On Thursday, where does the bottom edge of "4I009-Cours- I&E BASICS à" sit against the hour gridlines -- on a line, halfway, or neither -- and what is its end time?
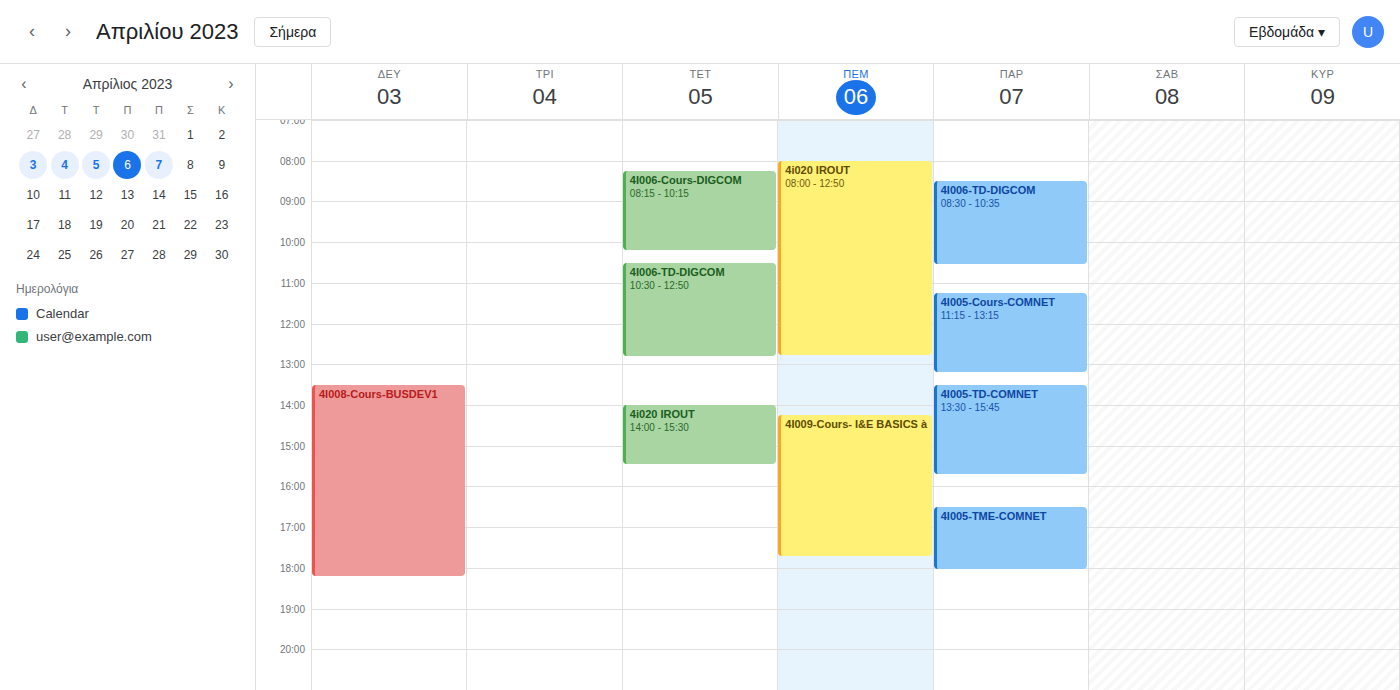
5:45 PM -- neither: three quarters of the way from the 5 PM line to the 6 PM line.